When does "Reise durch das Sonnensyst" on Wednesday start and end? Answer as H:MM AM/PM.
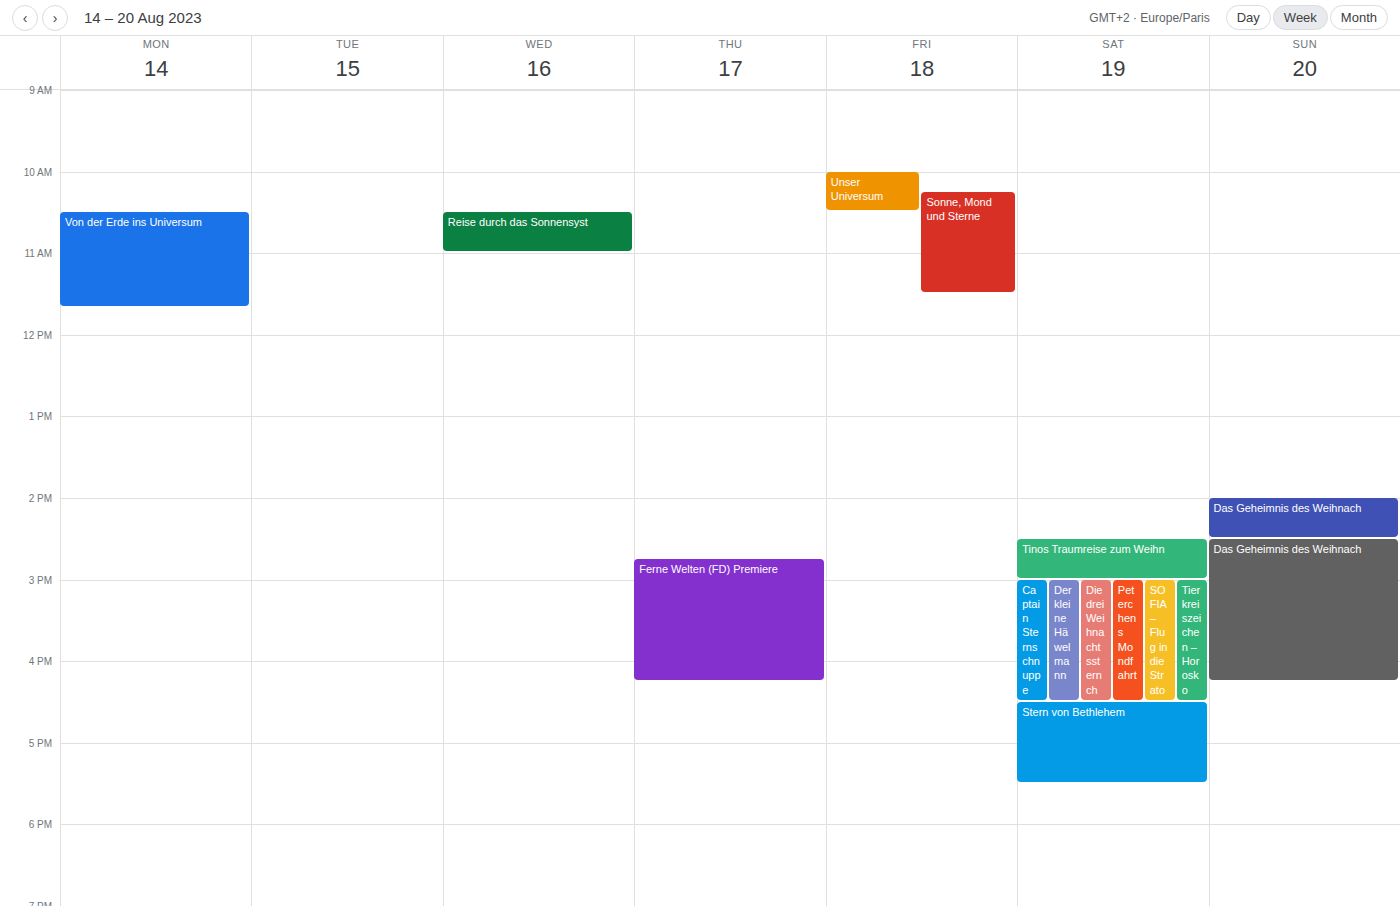
10:30 AM to 11:00 AM